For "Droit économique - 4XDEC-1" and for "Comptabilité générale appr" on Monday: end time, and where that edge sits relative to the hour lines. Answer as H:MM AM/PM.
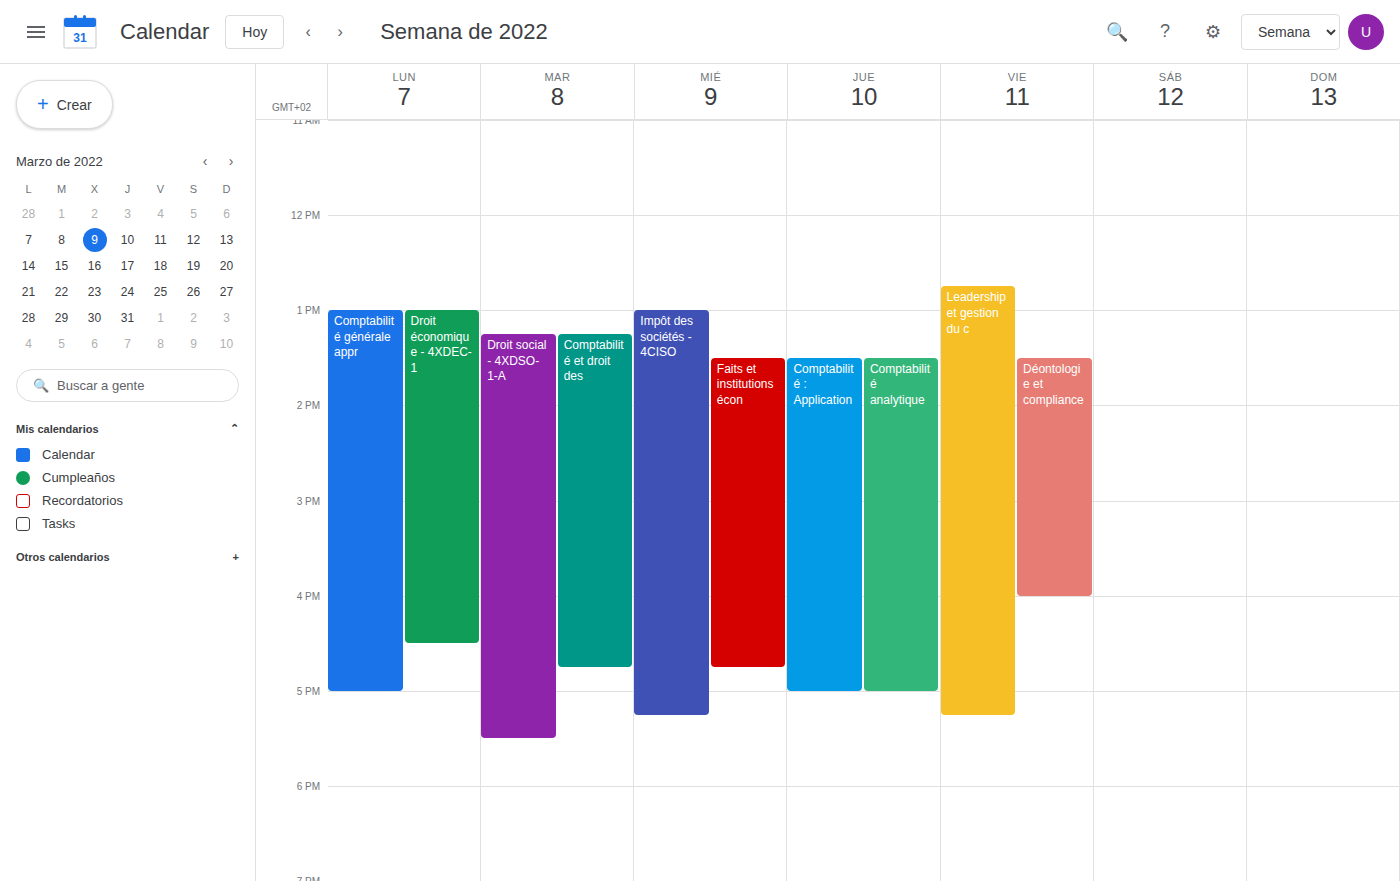
"Droit économique - 4XDEC-1": 4:30 PM, halfway between the 4 PM and 5 PM lines. "Comptabilité générale appr": 5:00 PM, exactly on the 5 PM line.